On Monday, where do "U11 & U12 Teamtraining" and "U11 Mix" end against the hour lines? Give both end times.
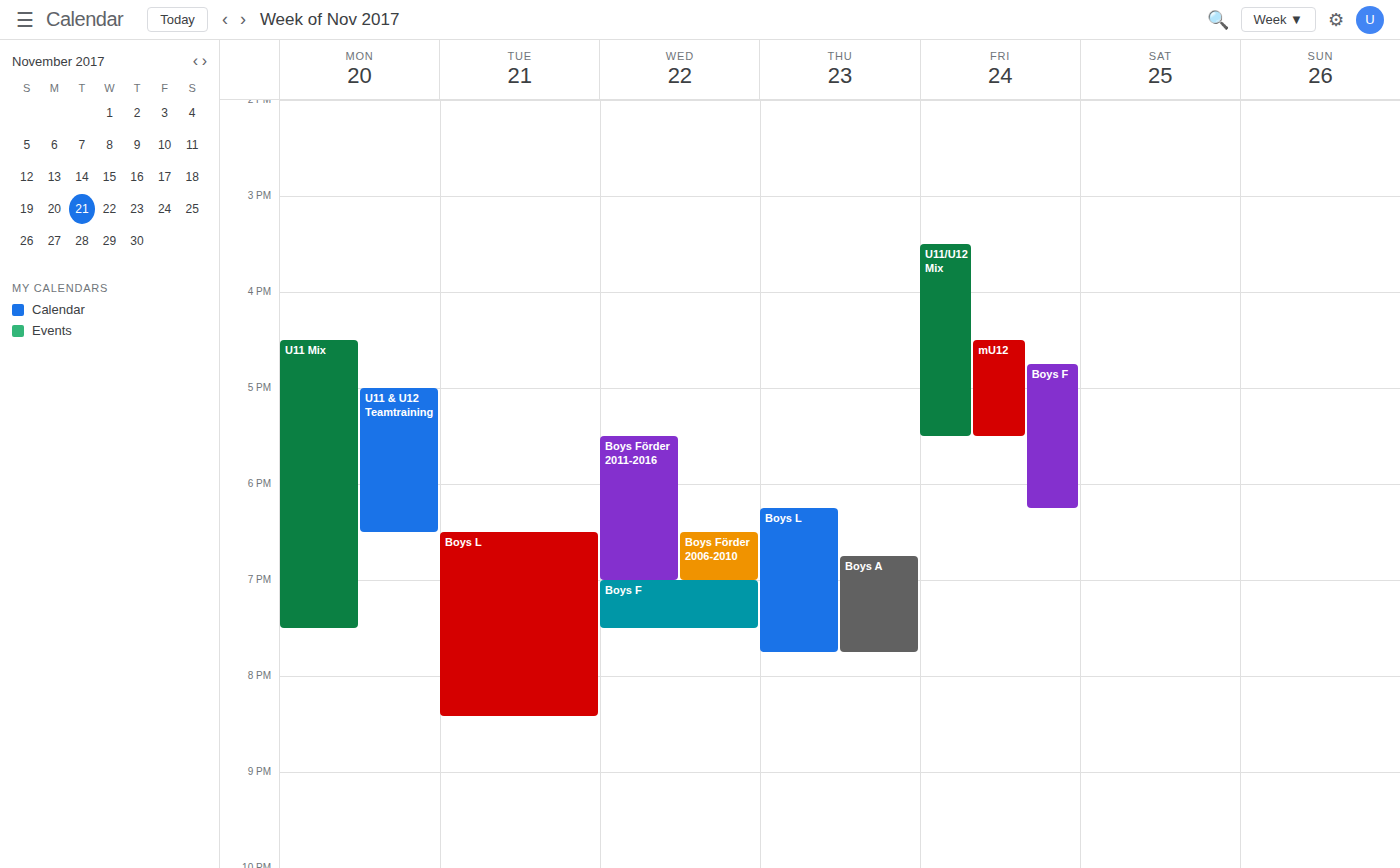
"U11 & U12 Teamtraining": 18:30, halfway between the 18:00 and 19:00 lines. "U11 Mix": 19:30, halfway between the 19:00 and 20:00 lines.